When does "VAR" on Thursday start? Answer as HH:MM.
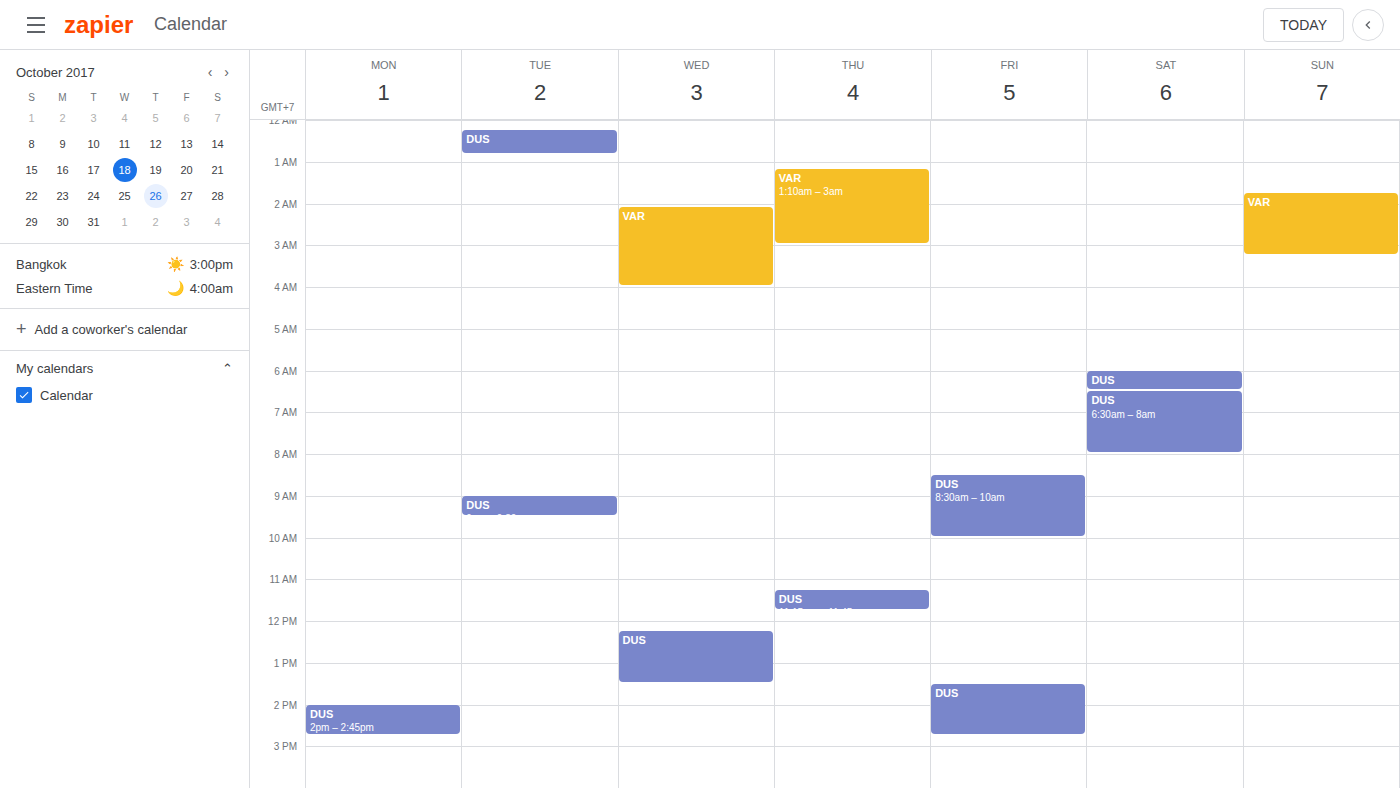
01:10